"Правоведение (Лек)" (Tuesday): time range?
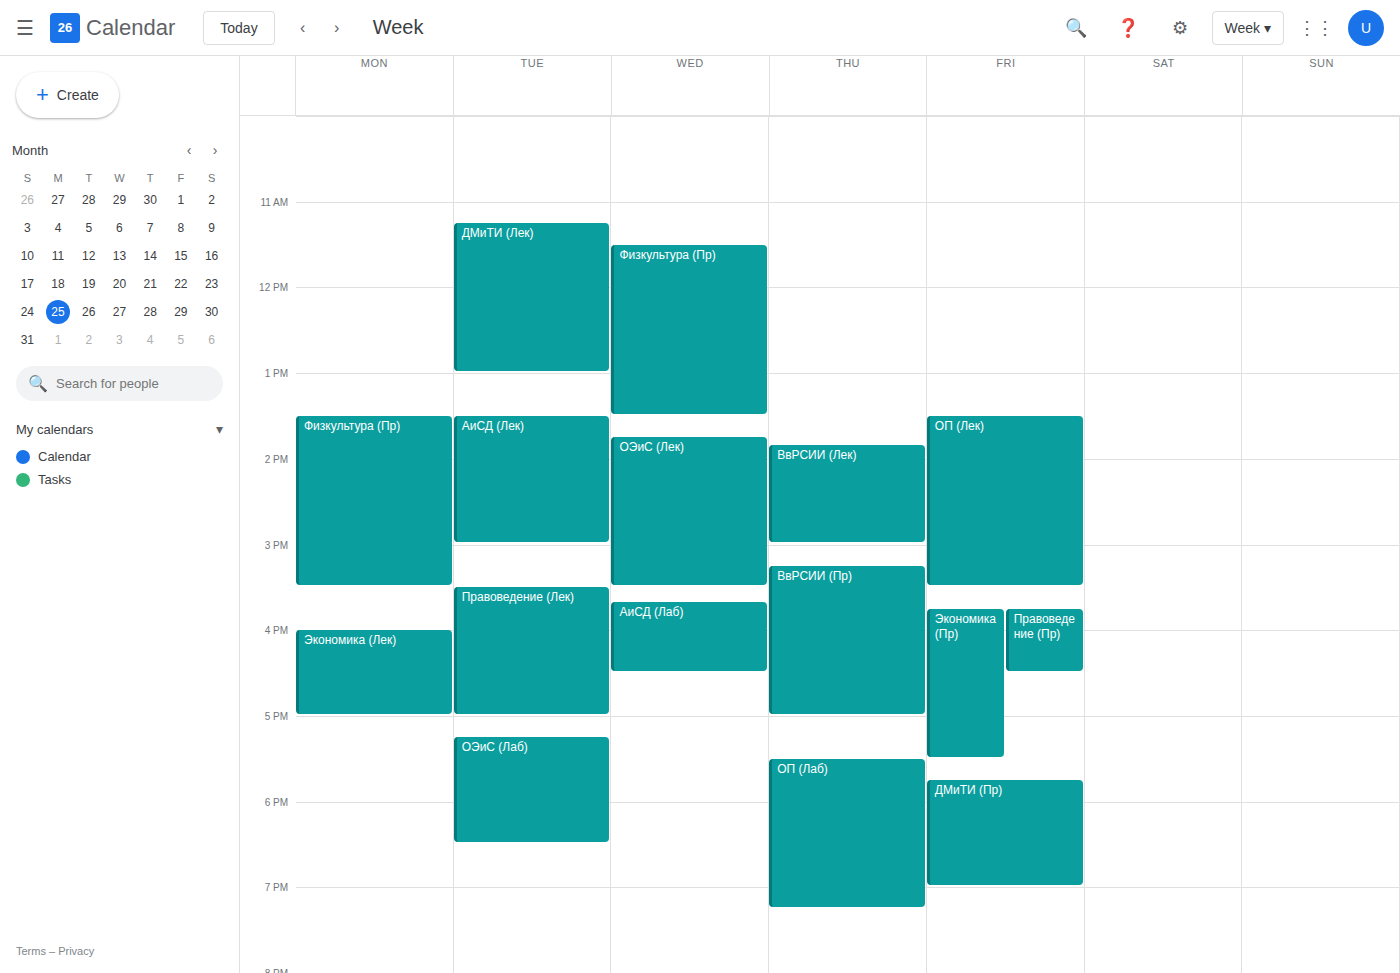
3:30 PM to 5:00 PM